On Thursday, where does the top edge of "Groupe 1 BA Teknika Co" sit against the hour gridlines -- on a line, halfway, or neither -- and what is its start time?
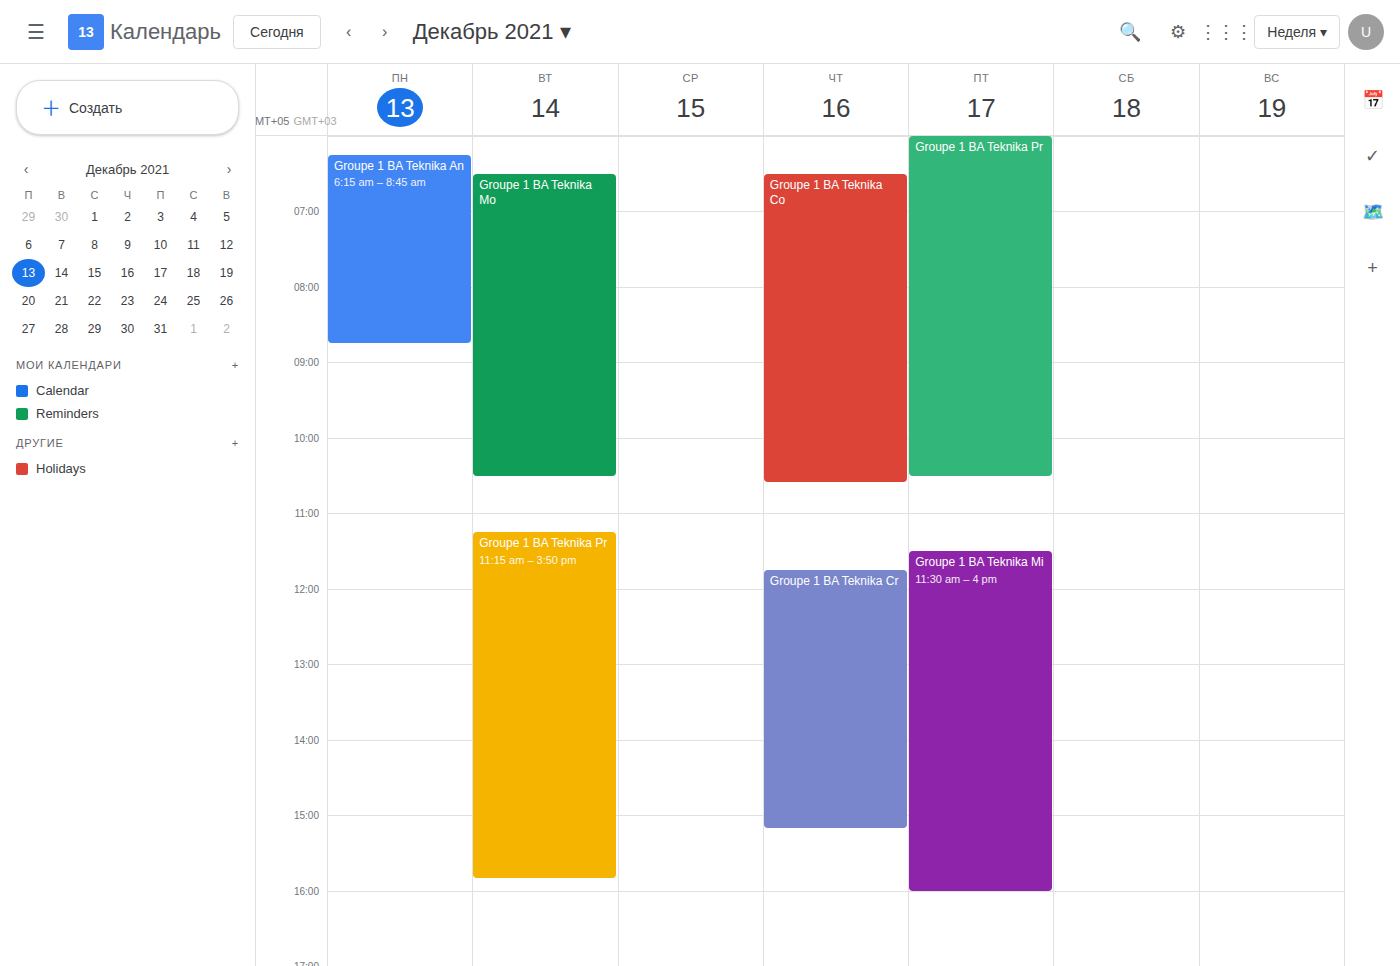
6:30 AM -- halfway between the 6 AM and 7 AM lines.